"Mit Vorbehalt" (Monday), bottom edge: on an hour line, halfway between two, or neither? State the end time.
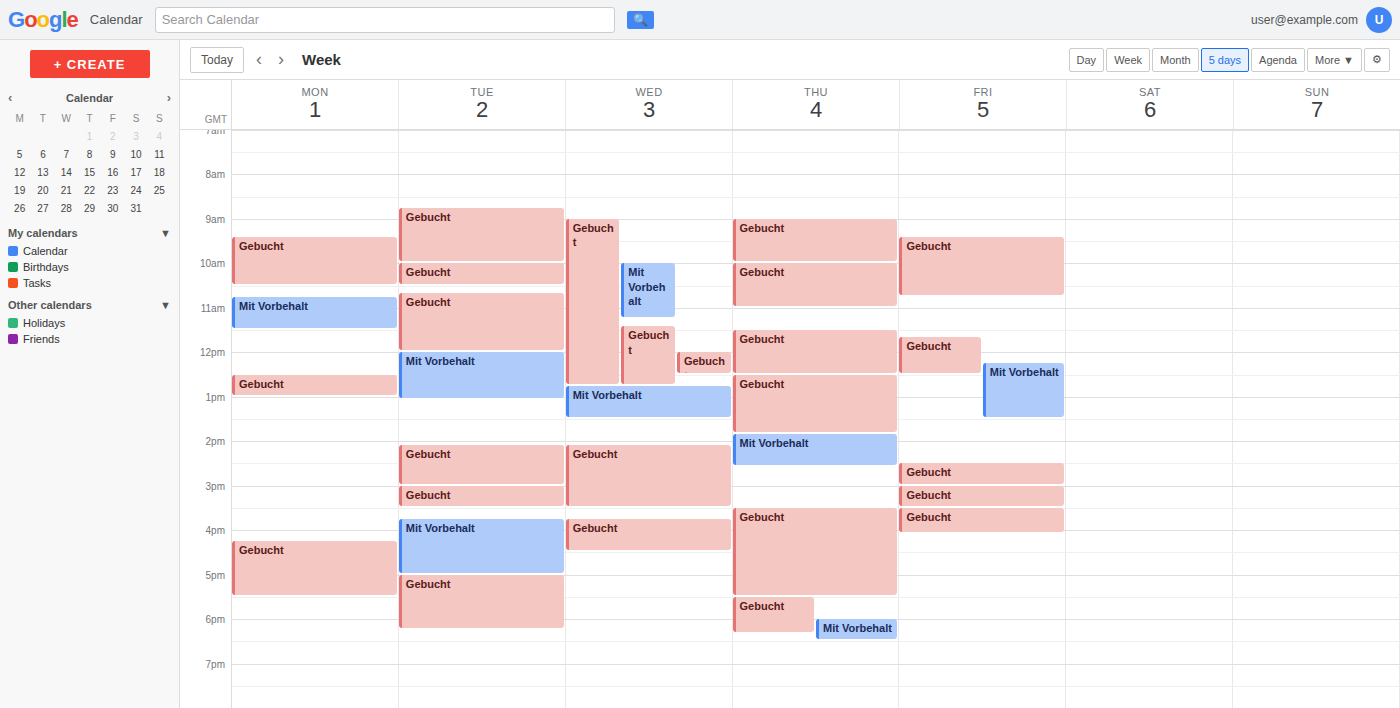
11:30 AM -- halfway between the 11 AM and 12 PM lines.